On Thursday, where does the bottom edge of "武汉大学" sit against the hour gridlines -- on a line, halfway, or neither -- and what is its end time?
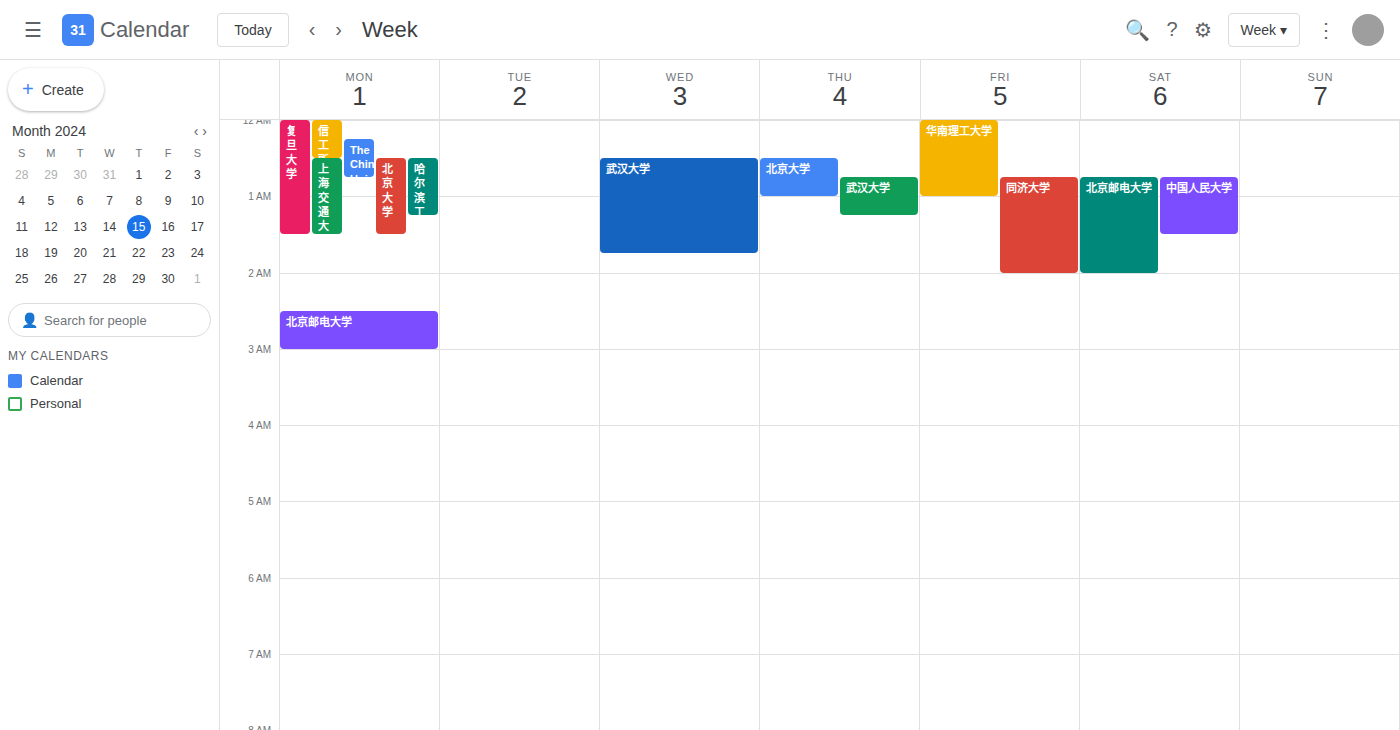
1:15 AM -- neither: a quarter of the way from the 1 AM line to the 2 AM line.